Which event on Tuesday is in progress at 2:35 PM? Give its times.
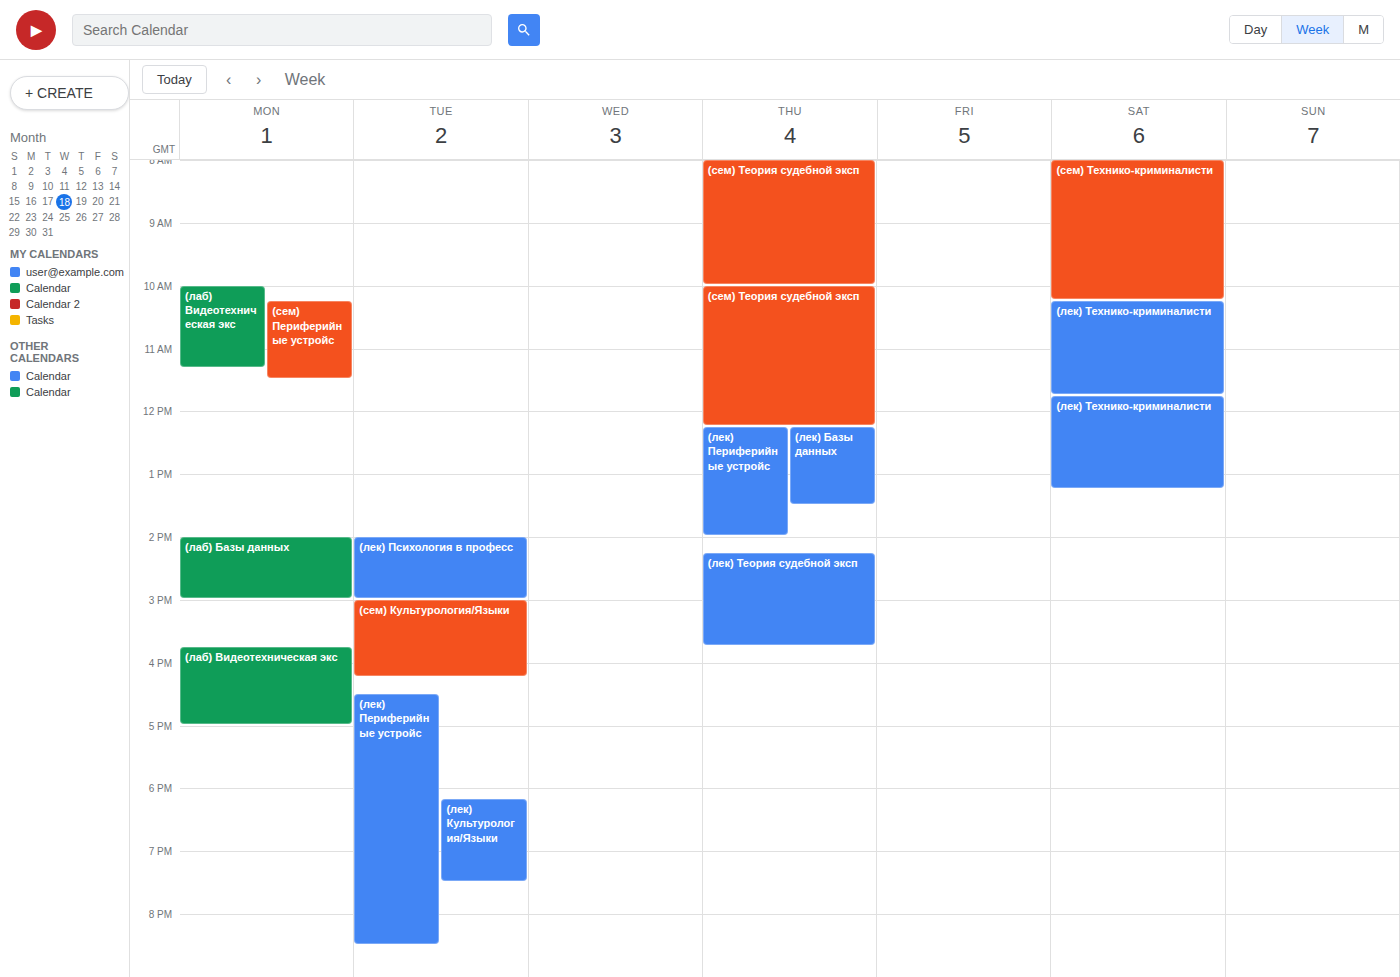
"(лек) Психология в професс", 2:00 PM to 3:00 PM